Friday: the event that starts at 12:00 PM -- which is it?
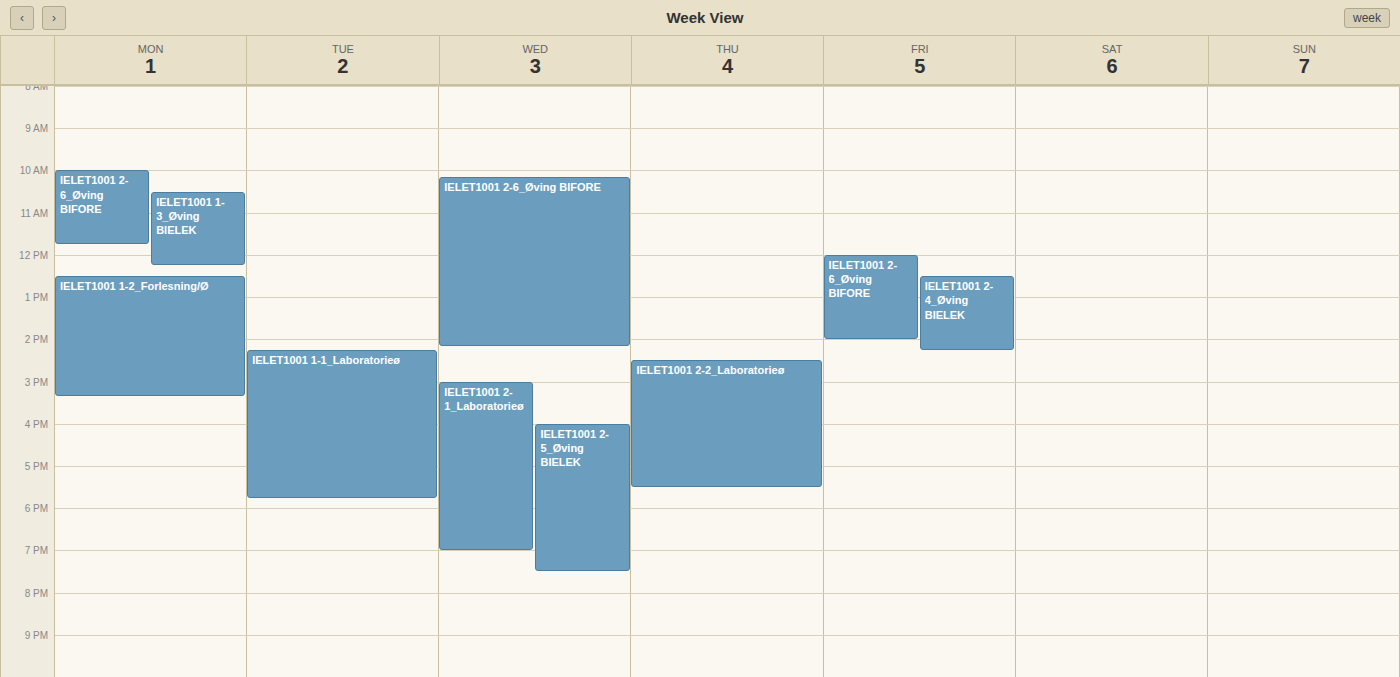
"IELET1001 2-6_Øving BIFORE"